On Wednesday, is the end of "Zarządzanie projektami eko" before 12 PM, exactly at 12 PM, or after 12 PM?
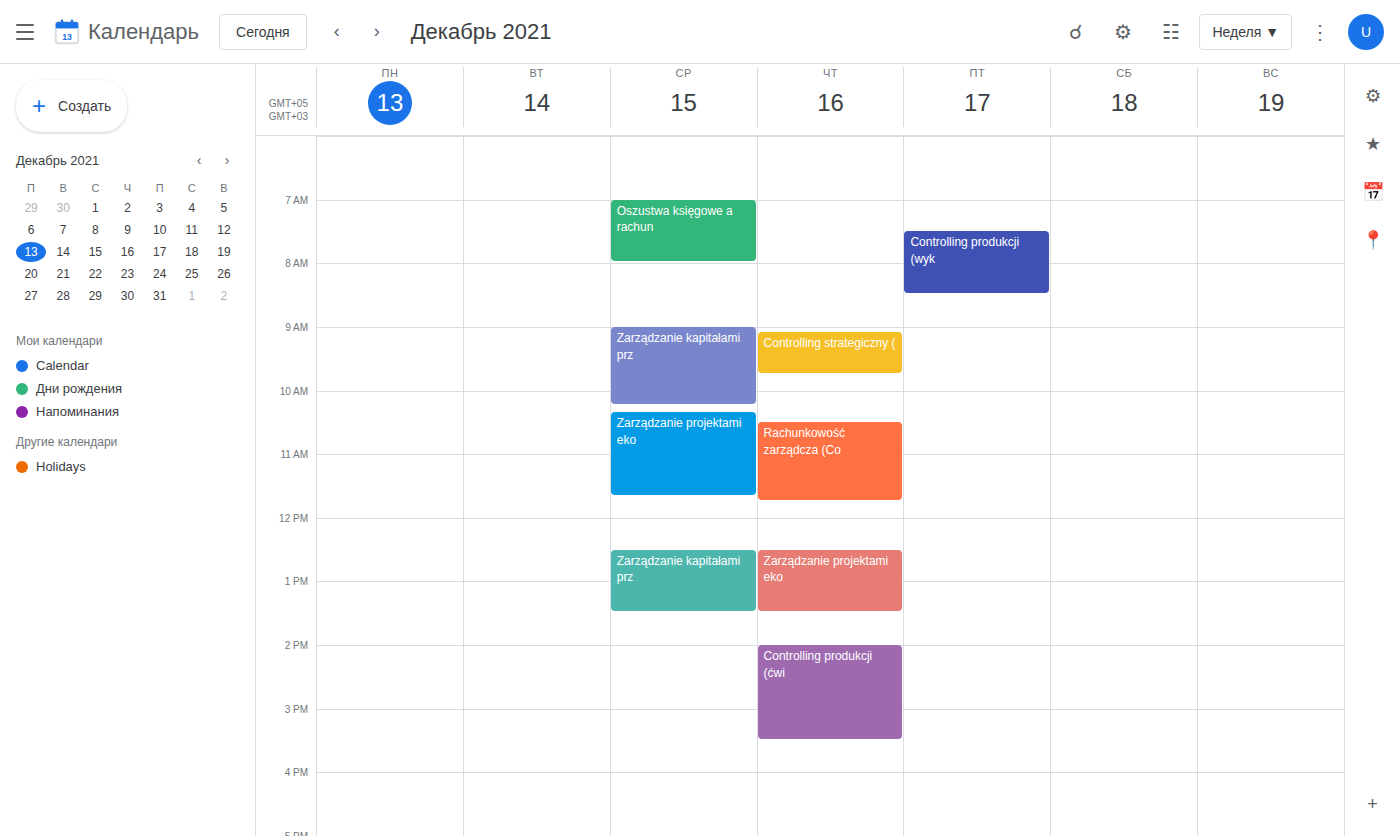
11:40 AM -- before 12 PM, 20 minutes above the 12 PM line.